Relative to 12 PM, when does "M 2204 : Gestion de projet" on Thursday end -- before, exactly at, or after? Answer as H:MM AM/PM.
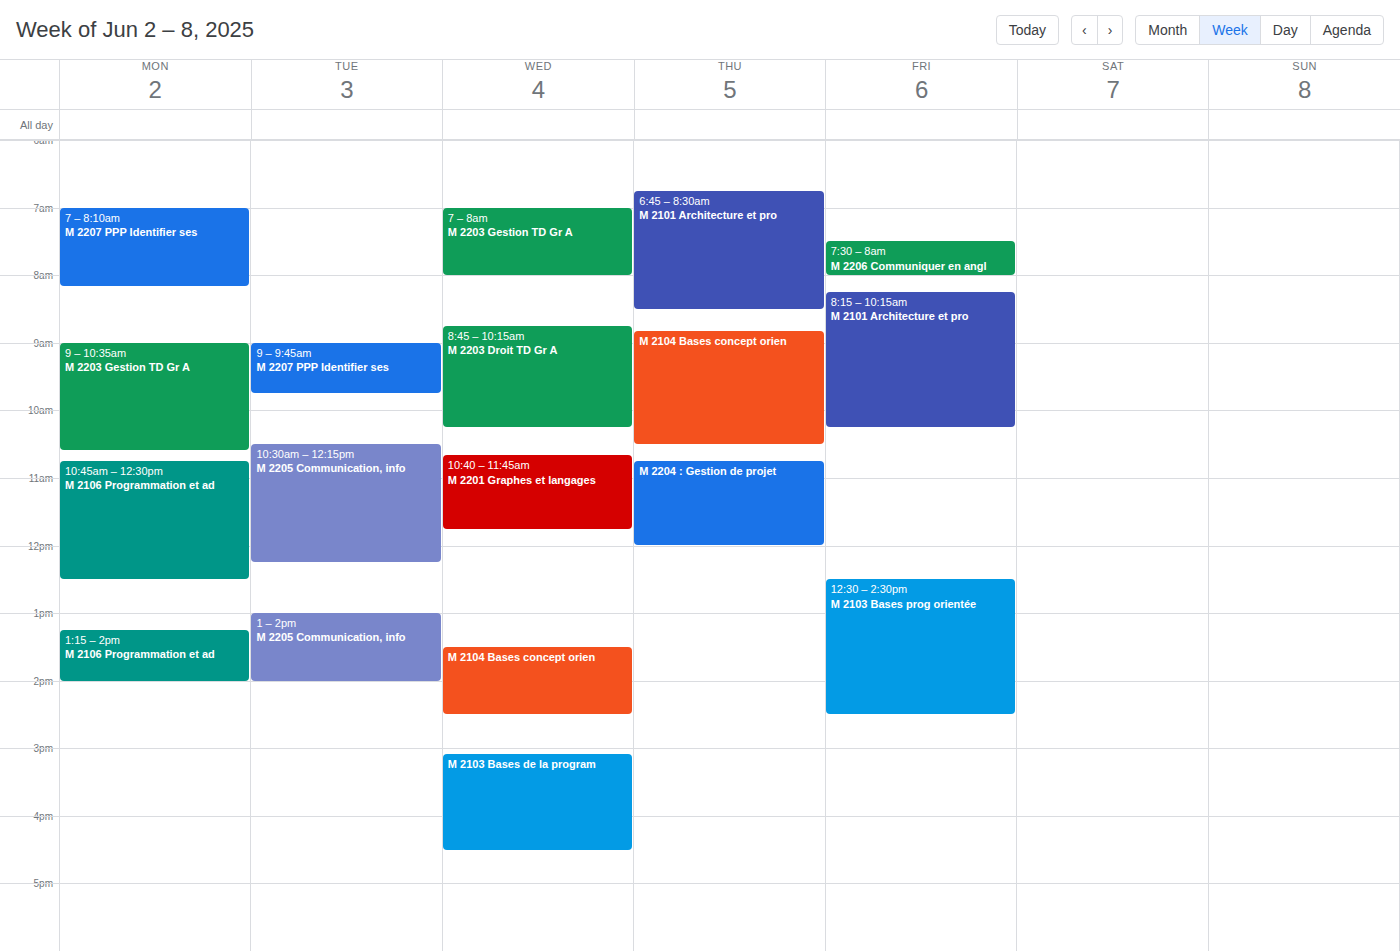
12:00 PM -- exactly at 12 PM, on the 12 PM line.